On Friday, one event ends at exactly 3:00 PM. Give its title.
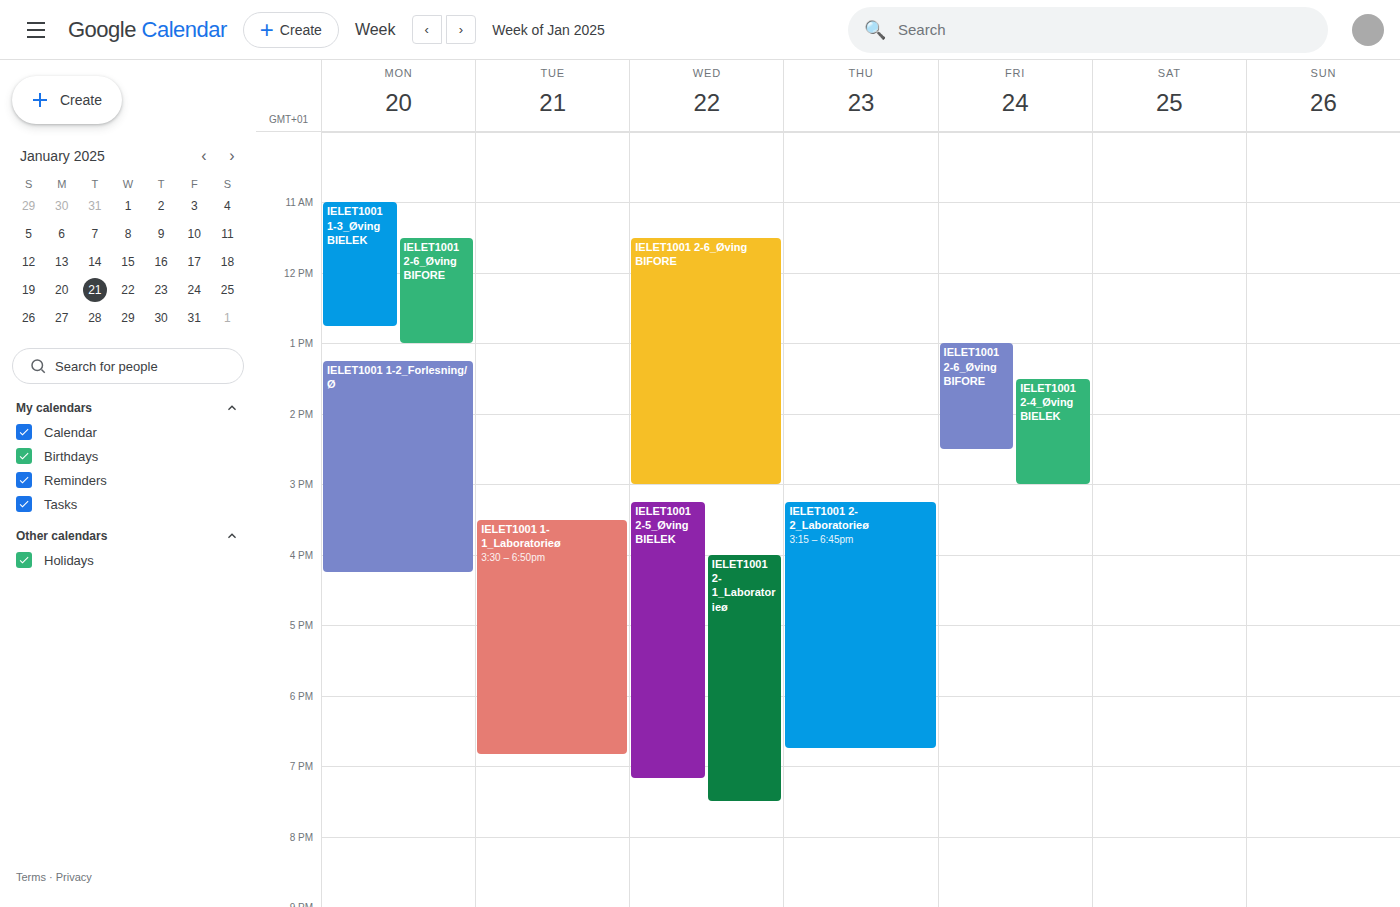
"IELET1001 2-4_Øving BIELEK"